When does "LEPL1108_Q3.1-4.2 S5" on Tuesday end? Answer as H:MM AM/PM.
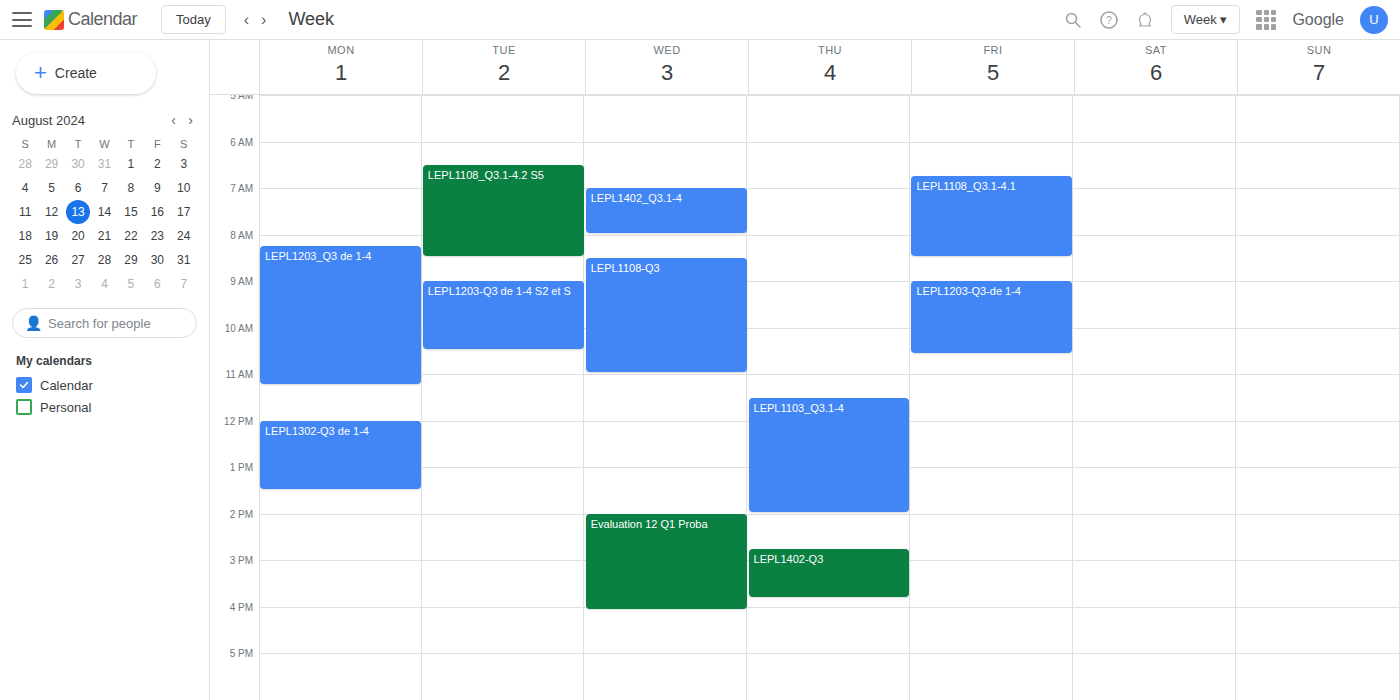
8:30 AM